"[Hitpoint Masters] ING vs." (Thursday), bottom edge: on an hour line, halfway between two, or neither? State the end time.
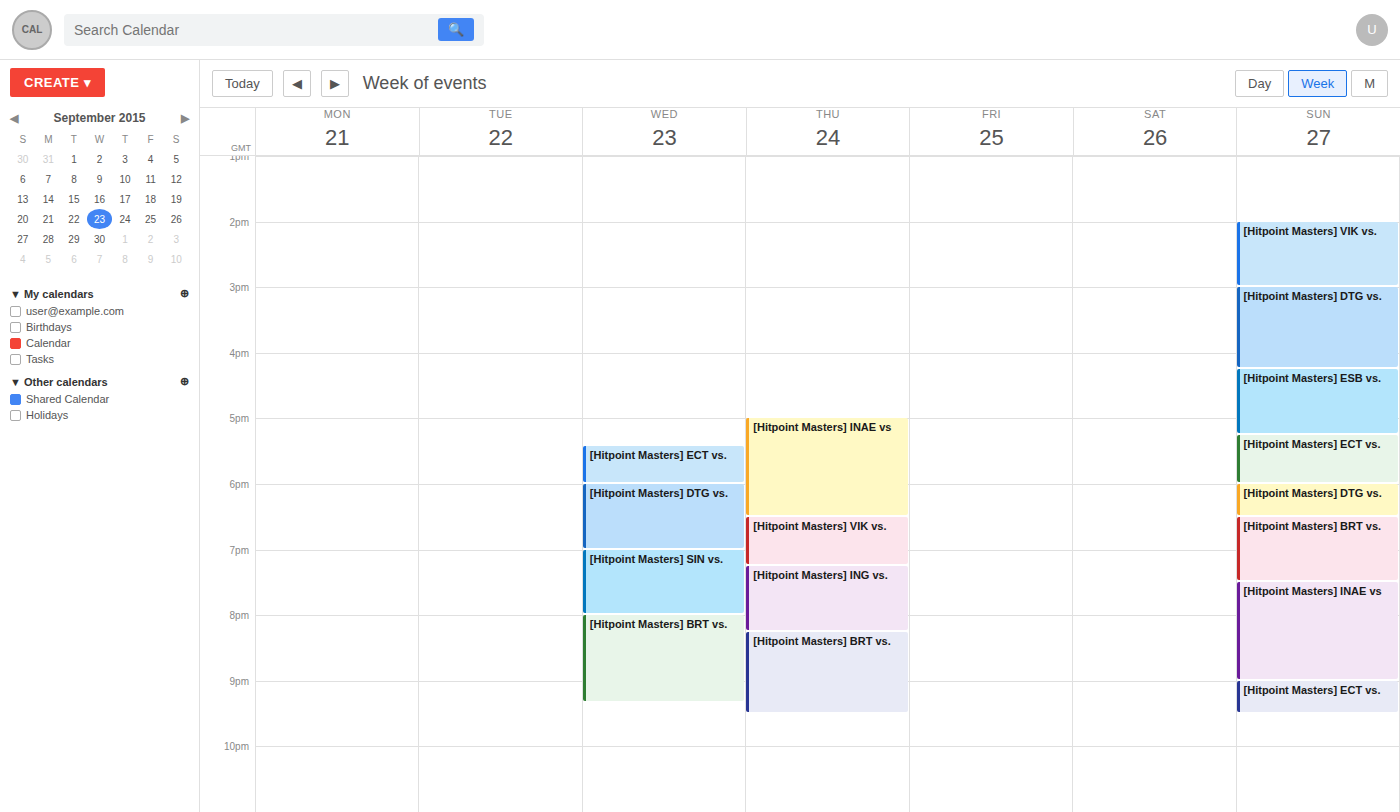
8:15 PM -- neither: a quarter of the way from the 8 PM line to the 9 PM line.